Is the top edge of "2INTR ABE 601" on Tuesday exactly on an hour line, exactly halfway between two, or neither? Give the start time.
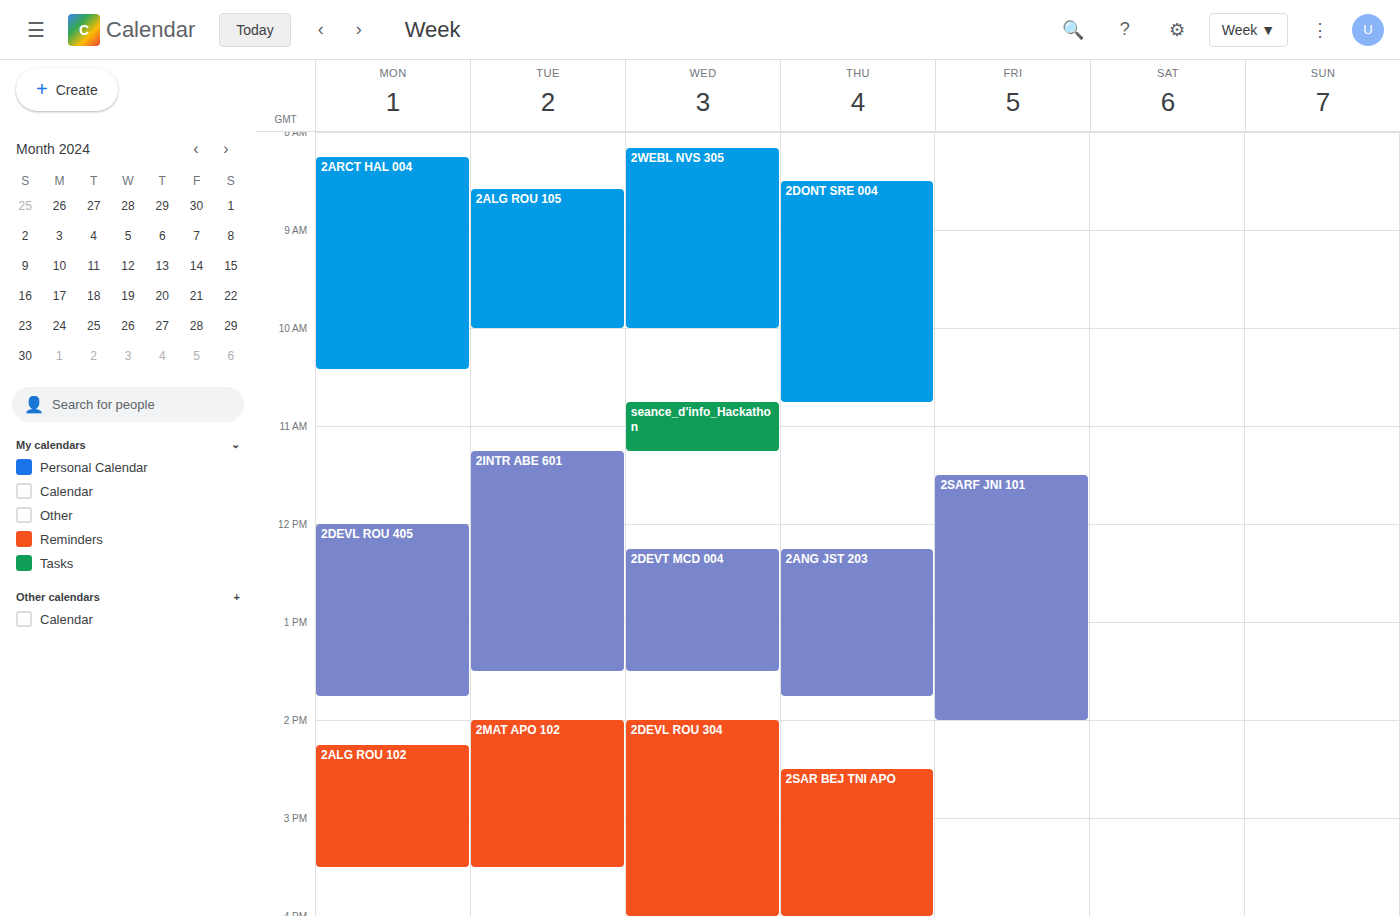
11:15 AM -- neither: a quarter of the way from the 11 AM line to the 12 PM line.